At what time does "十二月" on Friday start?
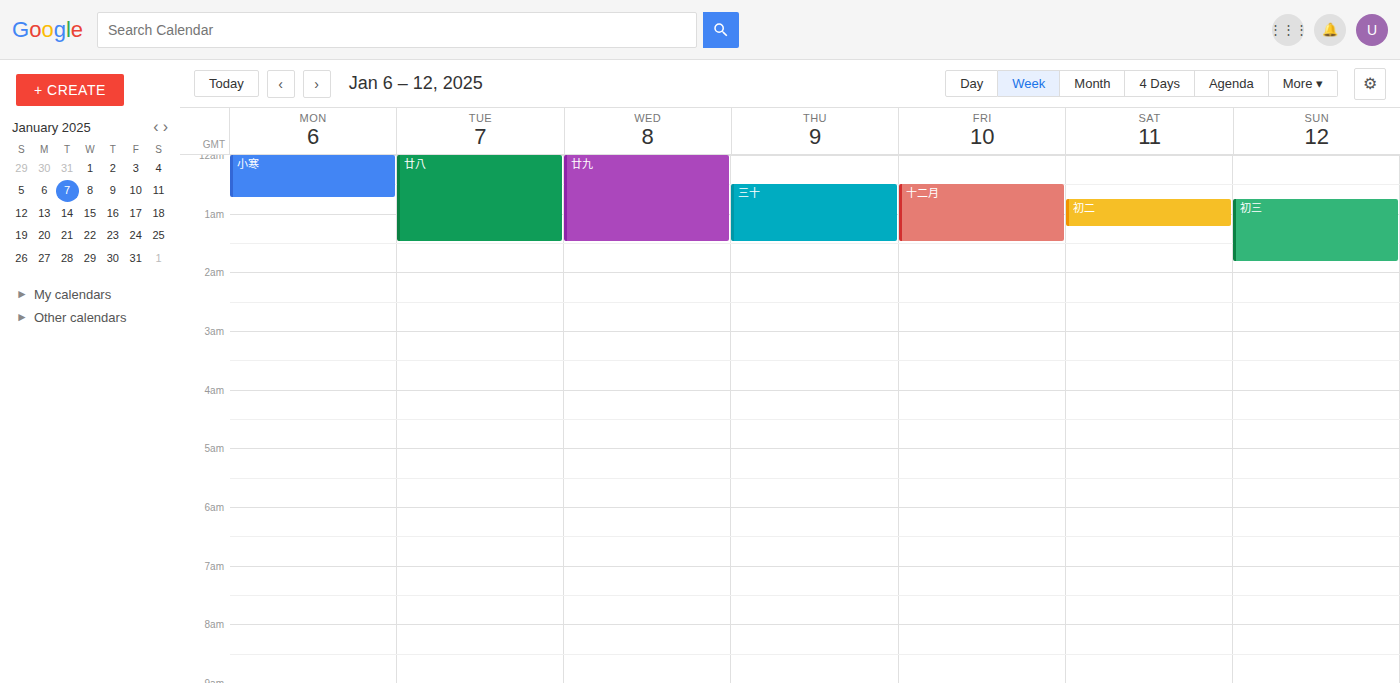
00:30